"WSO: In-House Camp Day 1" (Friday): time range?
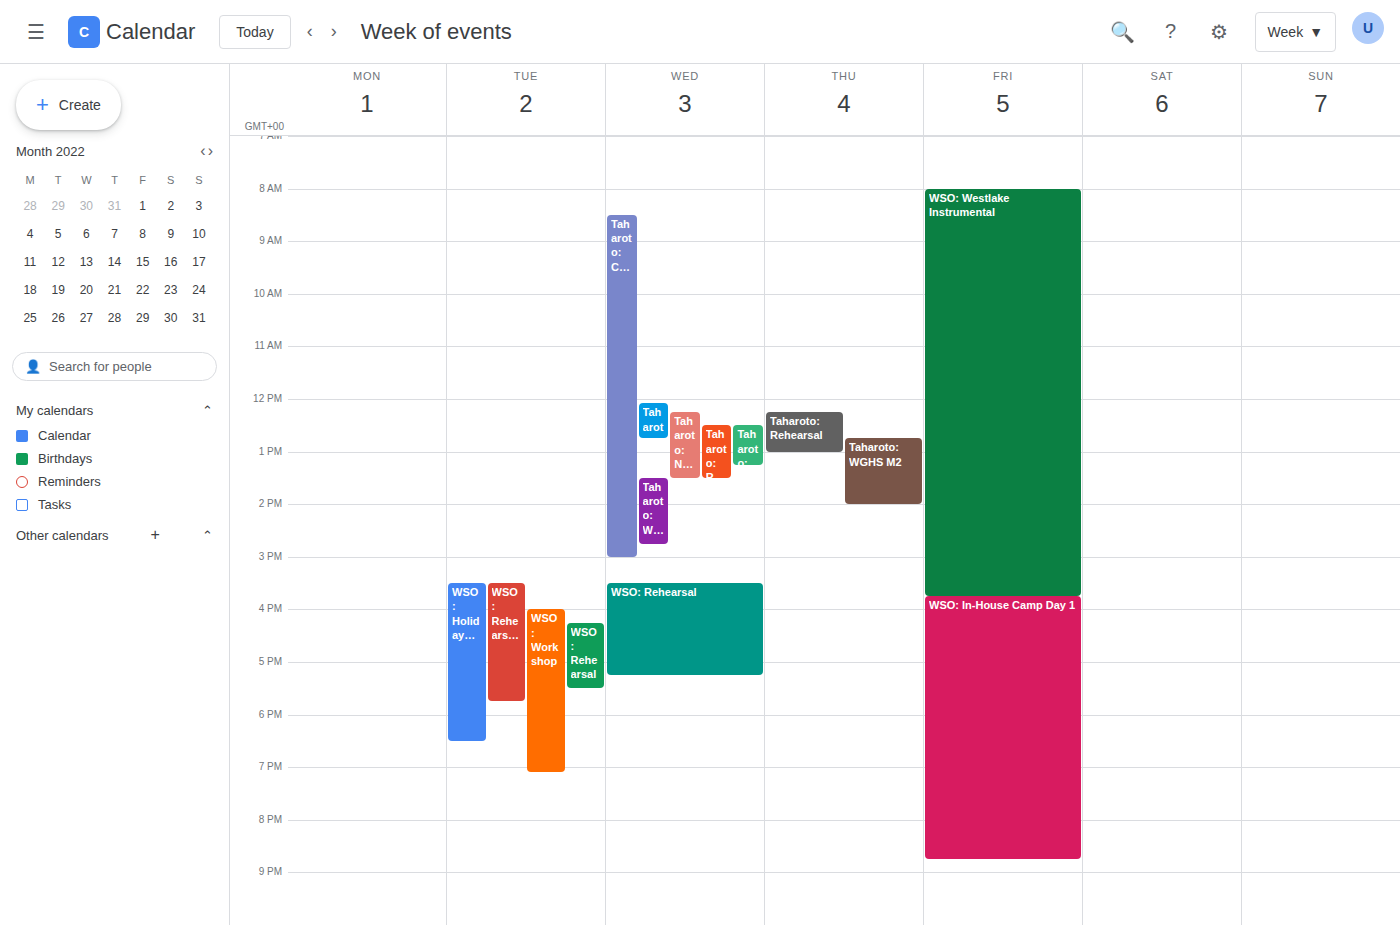
3:45 PM to 8:45 PM